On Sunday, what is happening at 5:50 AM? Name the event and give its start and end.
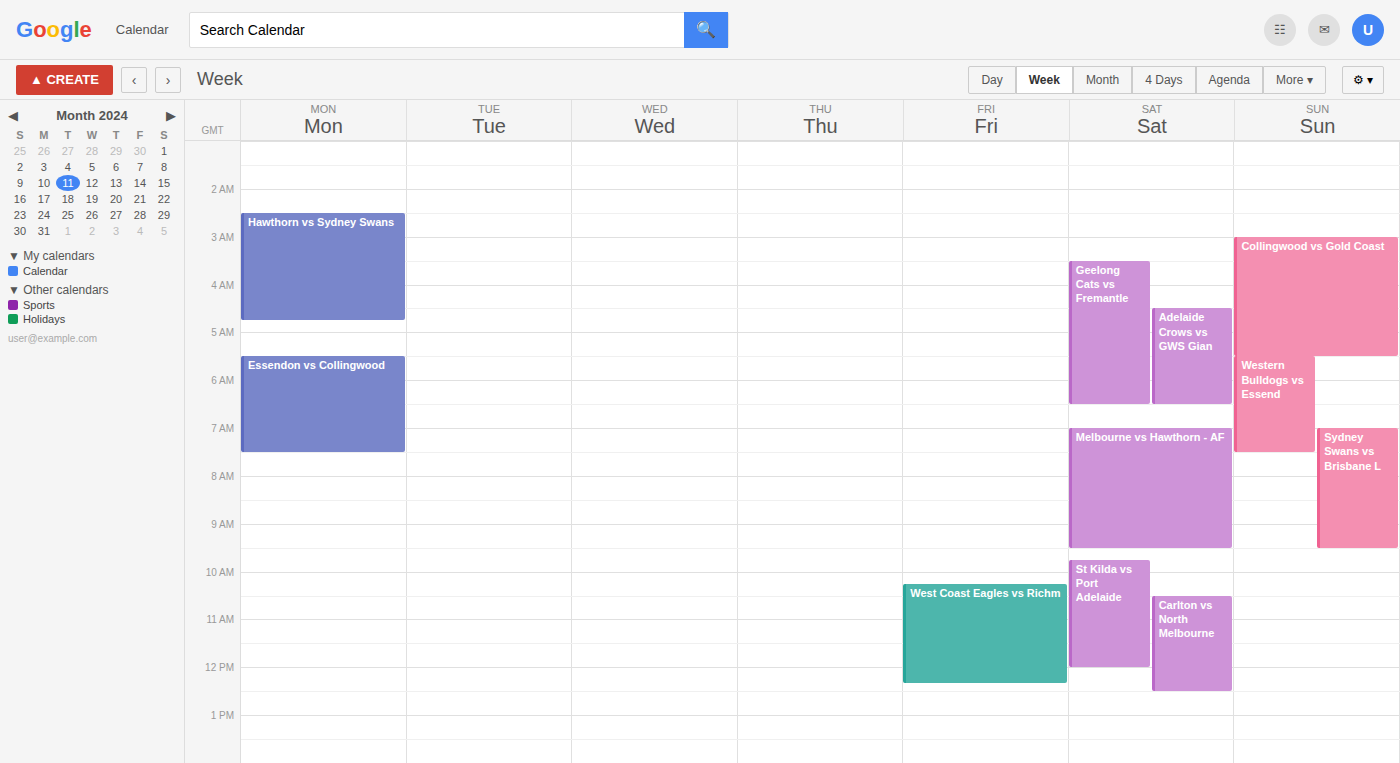
"Western Bulldogs vs Essend", 5:30 AM to 7:30 AM